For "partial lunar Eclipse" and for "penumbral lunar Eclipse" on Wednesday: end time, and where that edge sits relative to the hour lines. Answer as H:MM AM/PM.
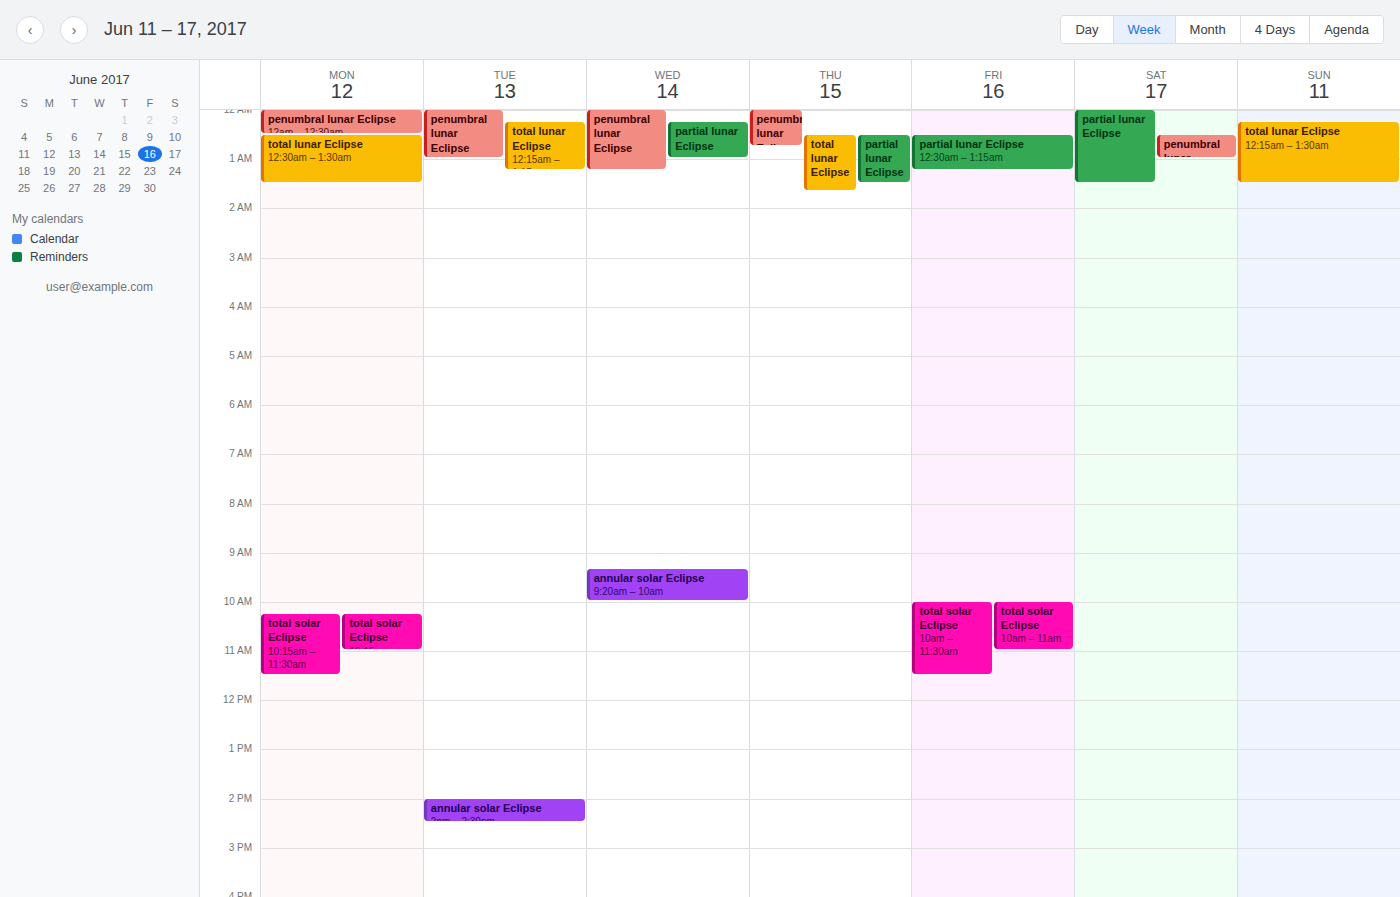
"partial lunar Eclipse": 1:00 AM, exactly on the 1 AM line. "penumbral lunar Eclipse": 1:15 AM, neither: a quarter of the way from the 1 AM line to the 2 AM line.